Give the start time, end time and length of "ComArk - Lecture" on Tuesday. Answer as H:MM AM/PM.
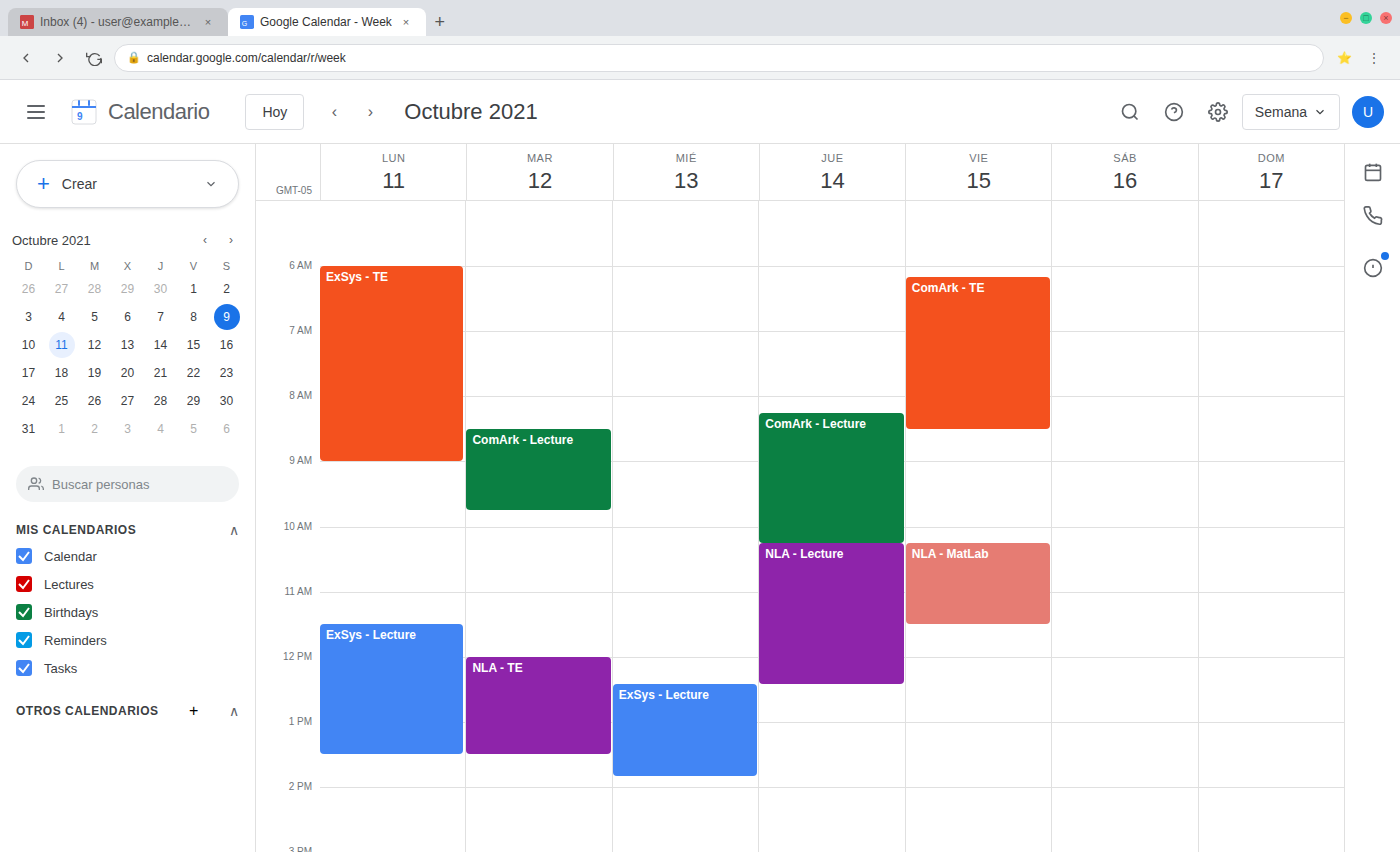
8:30 AM to 9:45 AM, 1 hour 15 minutes